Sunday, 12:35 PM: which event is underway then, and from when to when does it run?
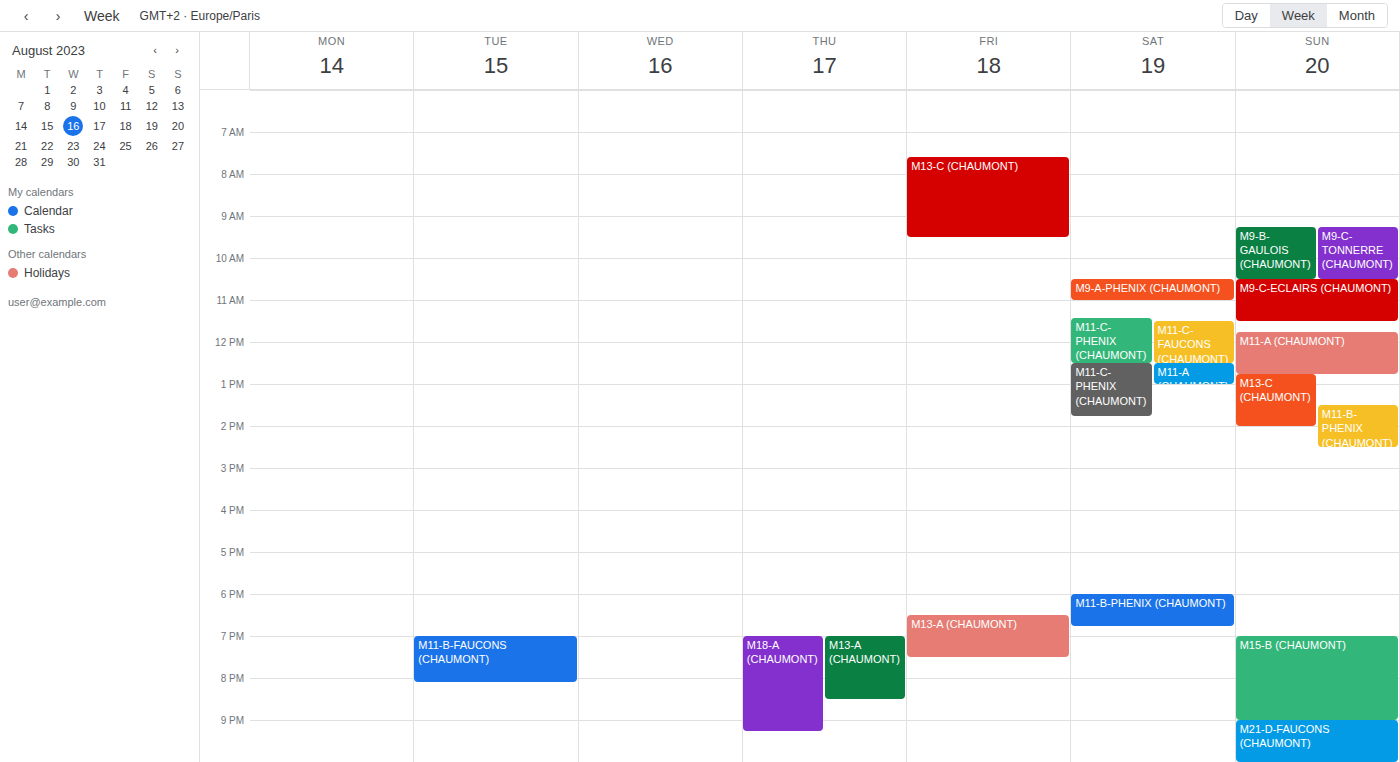
"M11-A (CHAUMONT)", 11:45 AM to 12:45 PM